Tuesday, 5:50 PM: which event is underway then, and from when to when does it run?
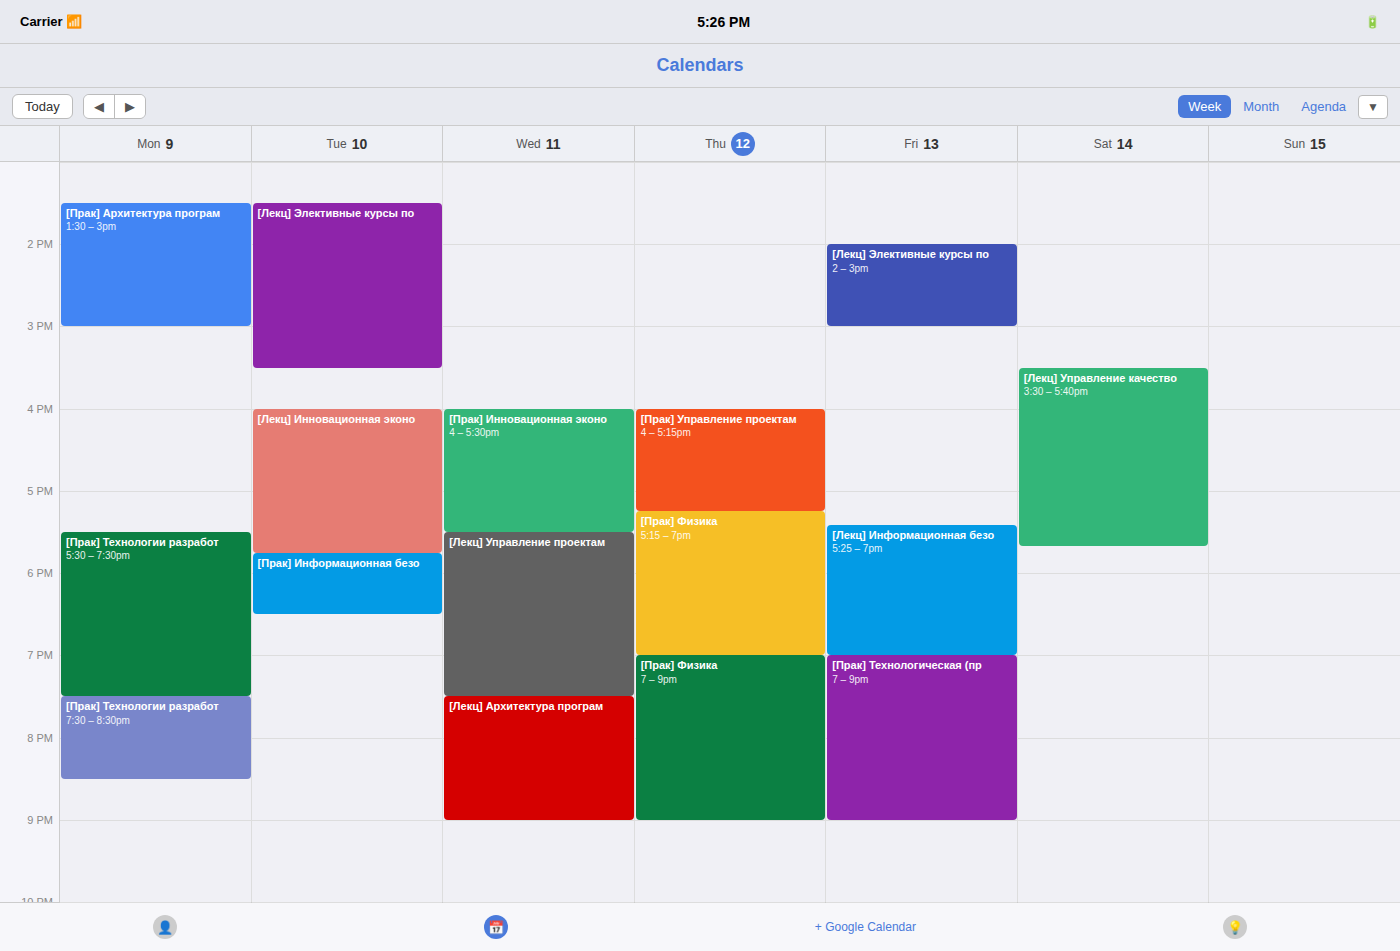
"[Прак] Информационная безо", 5:45 PM to 6:30 PM